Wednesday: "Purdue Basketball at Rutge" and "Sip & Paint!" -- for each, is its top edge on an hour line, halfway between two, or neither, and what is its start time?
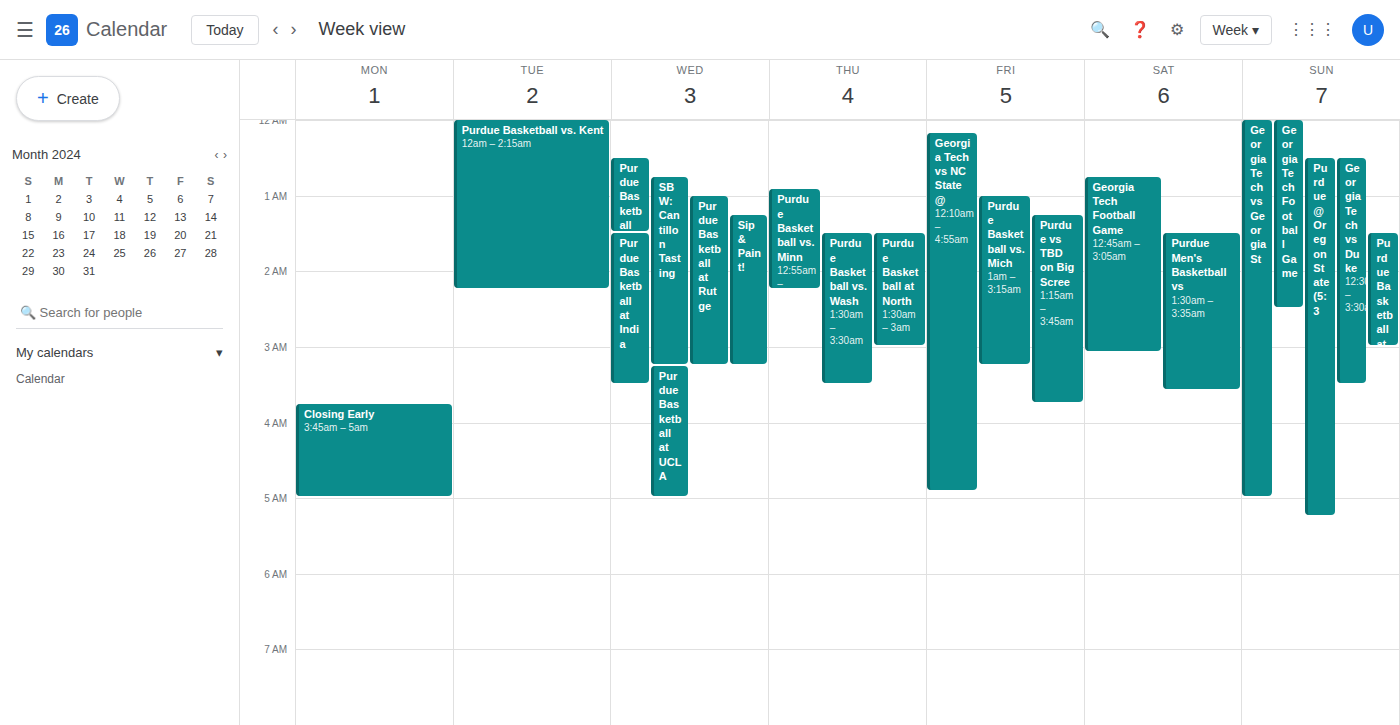
"Purdue Basketball at Rutge": 1:00 AM, exactly on the 1 AM line. "Sip & Paint!": 1:15 AM, neither: a quarter of the way from the 1 AM line to the 2 AM line.